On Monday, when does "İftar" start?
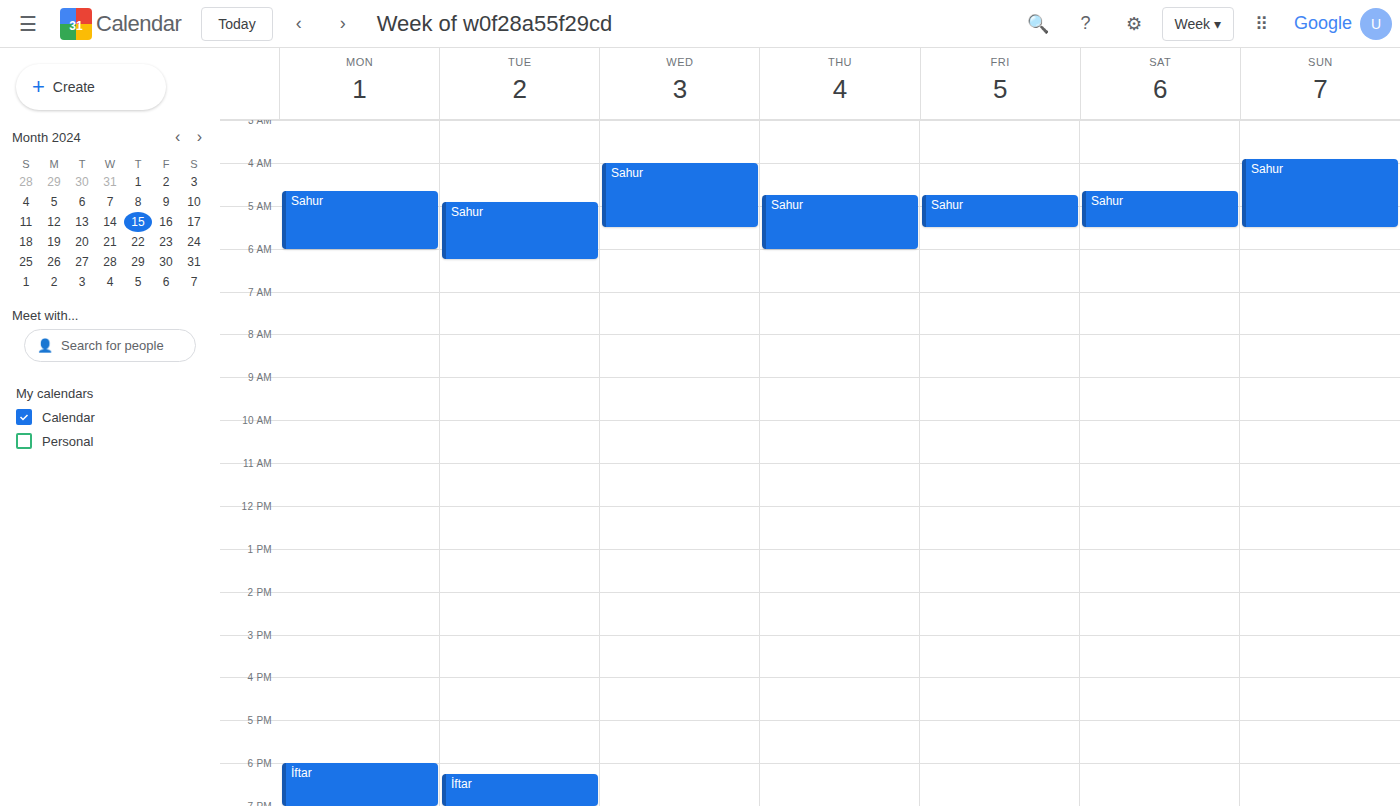
6:00 PM